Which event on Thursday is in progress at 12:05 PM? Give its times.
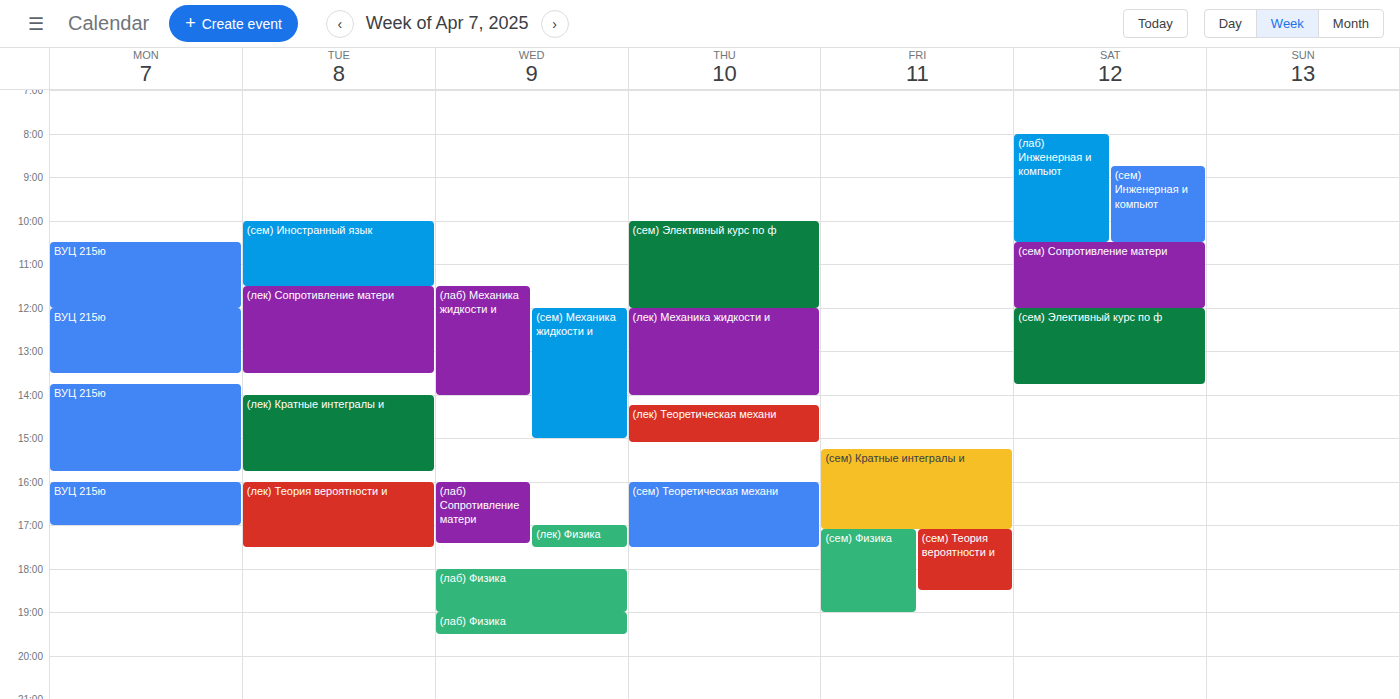
"(лек) Механика жидкости и", 12:00 PM to 2:00 PM